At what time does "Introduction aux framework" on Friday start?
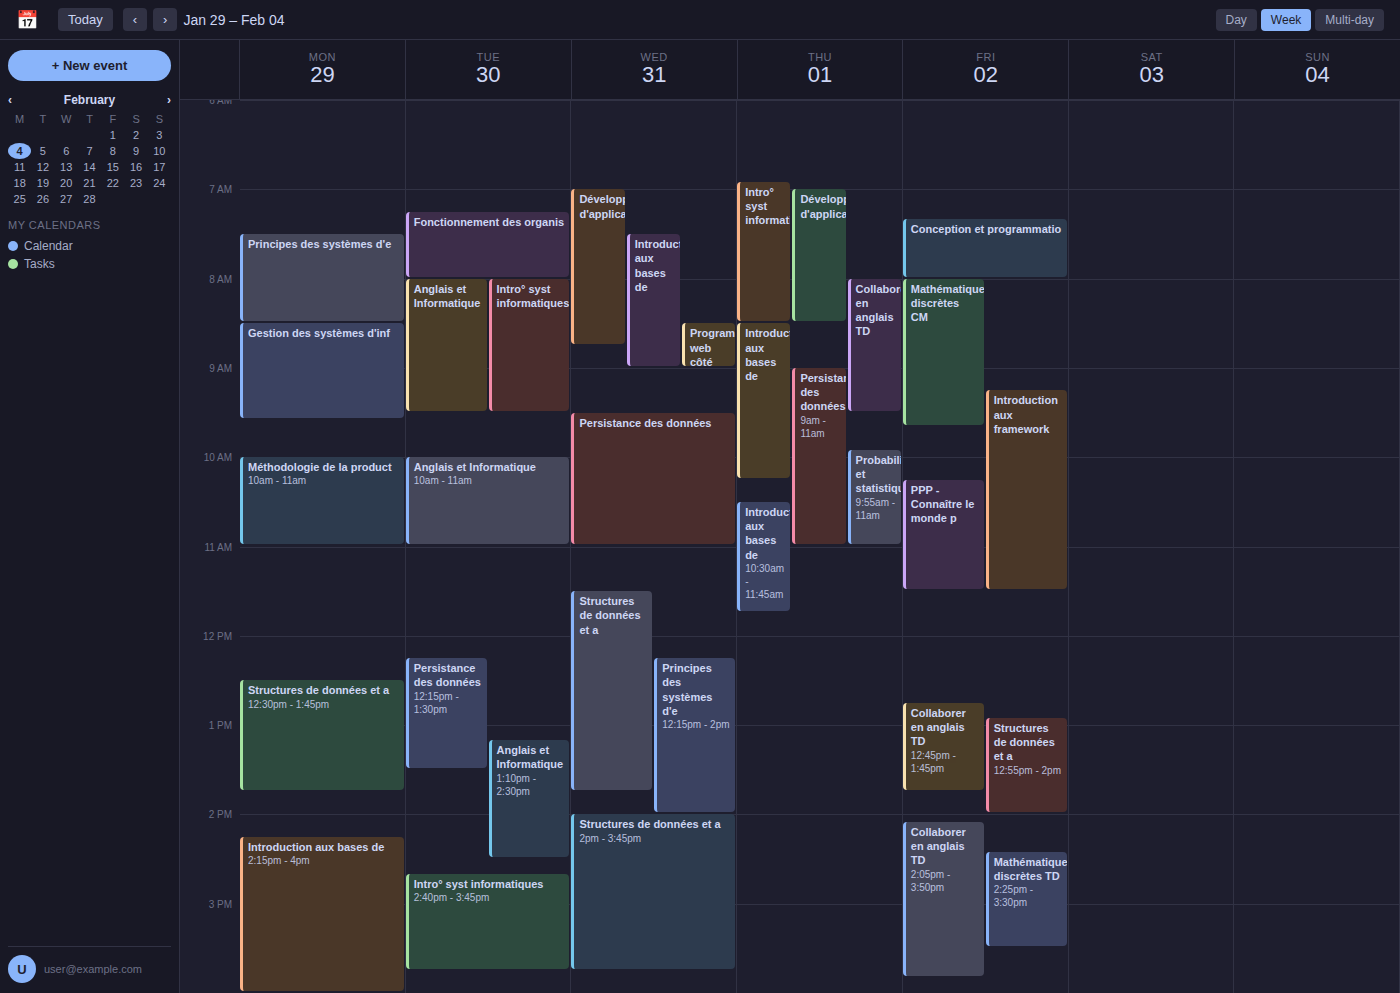
09:15